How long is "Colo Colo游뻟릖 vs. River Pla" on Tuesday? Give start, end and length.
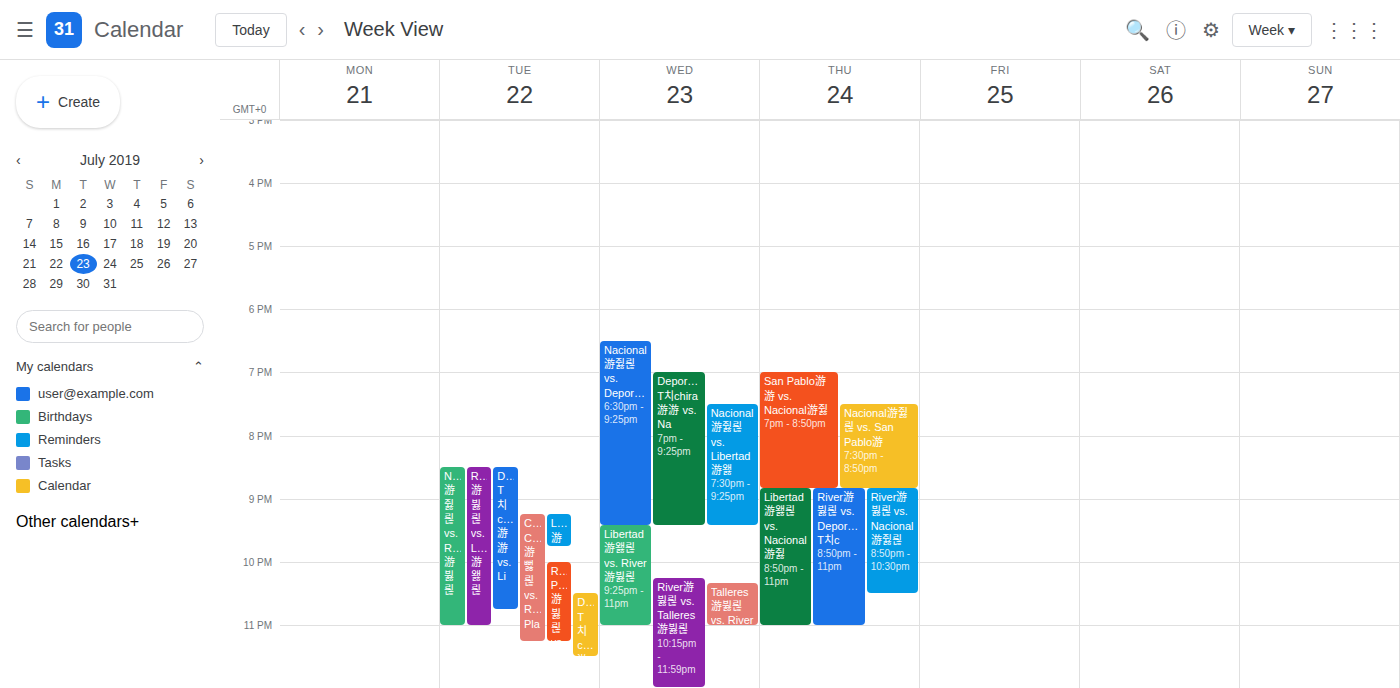
21:15 to 23:15, 2 hours